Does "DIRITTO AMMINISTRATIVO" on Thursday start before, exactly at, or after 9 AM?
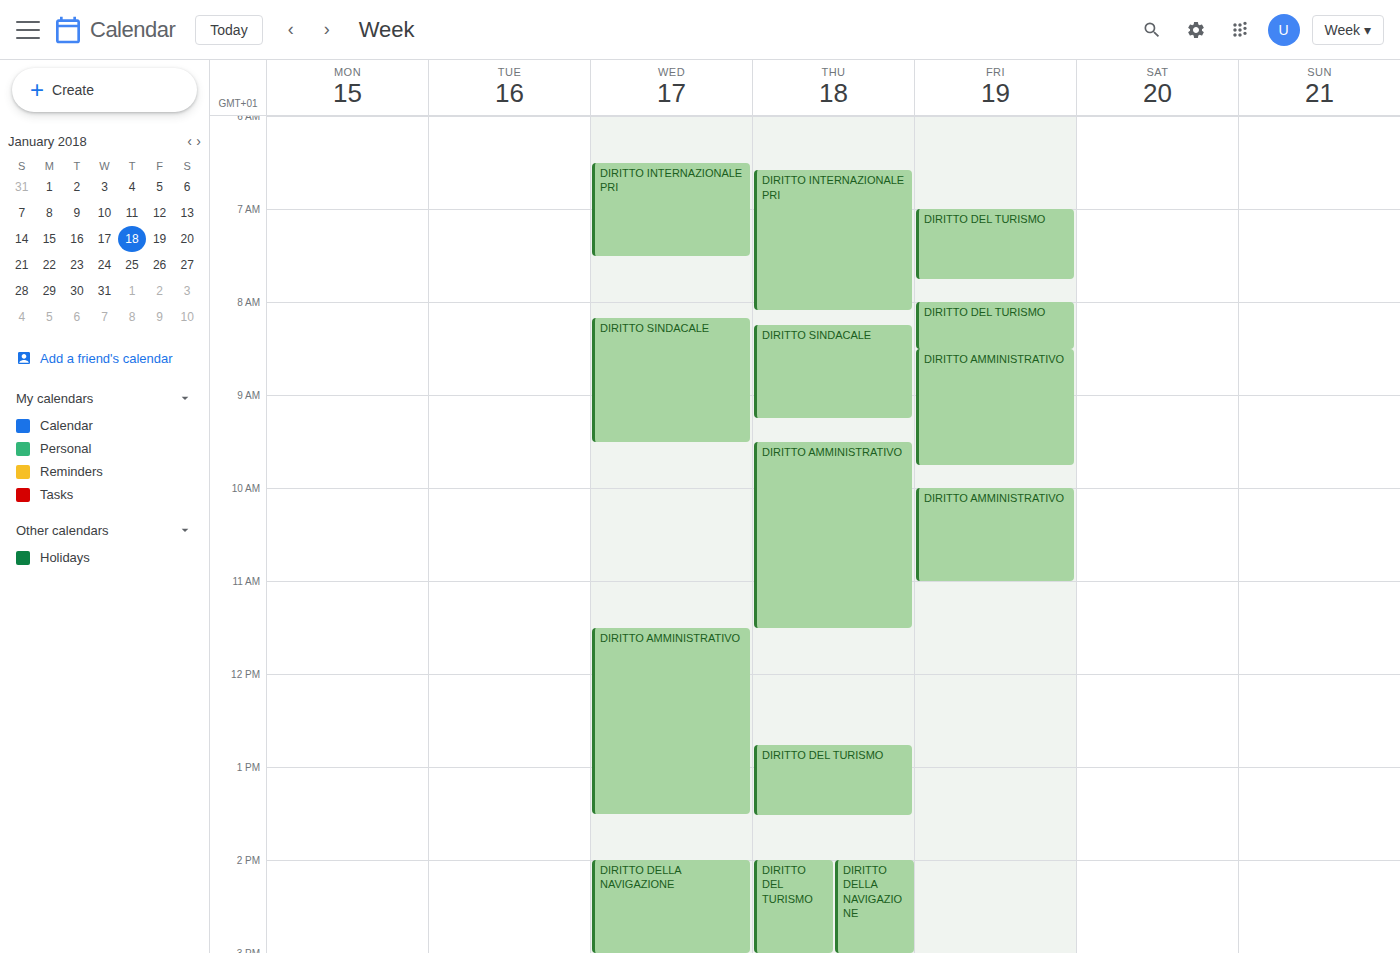
9:30 AM -- after 9 AM, 30 minutes below the 9 AM line.